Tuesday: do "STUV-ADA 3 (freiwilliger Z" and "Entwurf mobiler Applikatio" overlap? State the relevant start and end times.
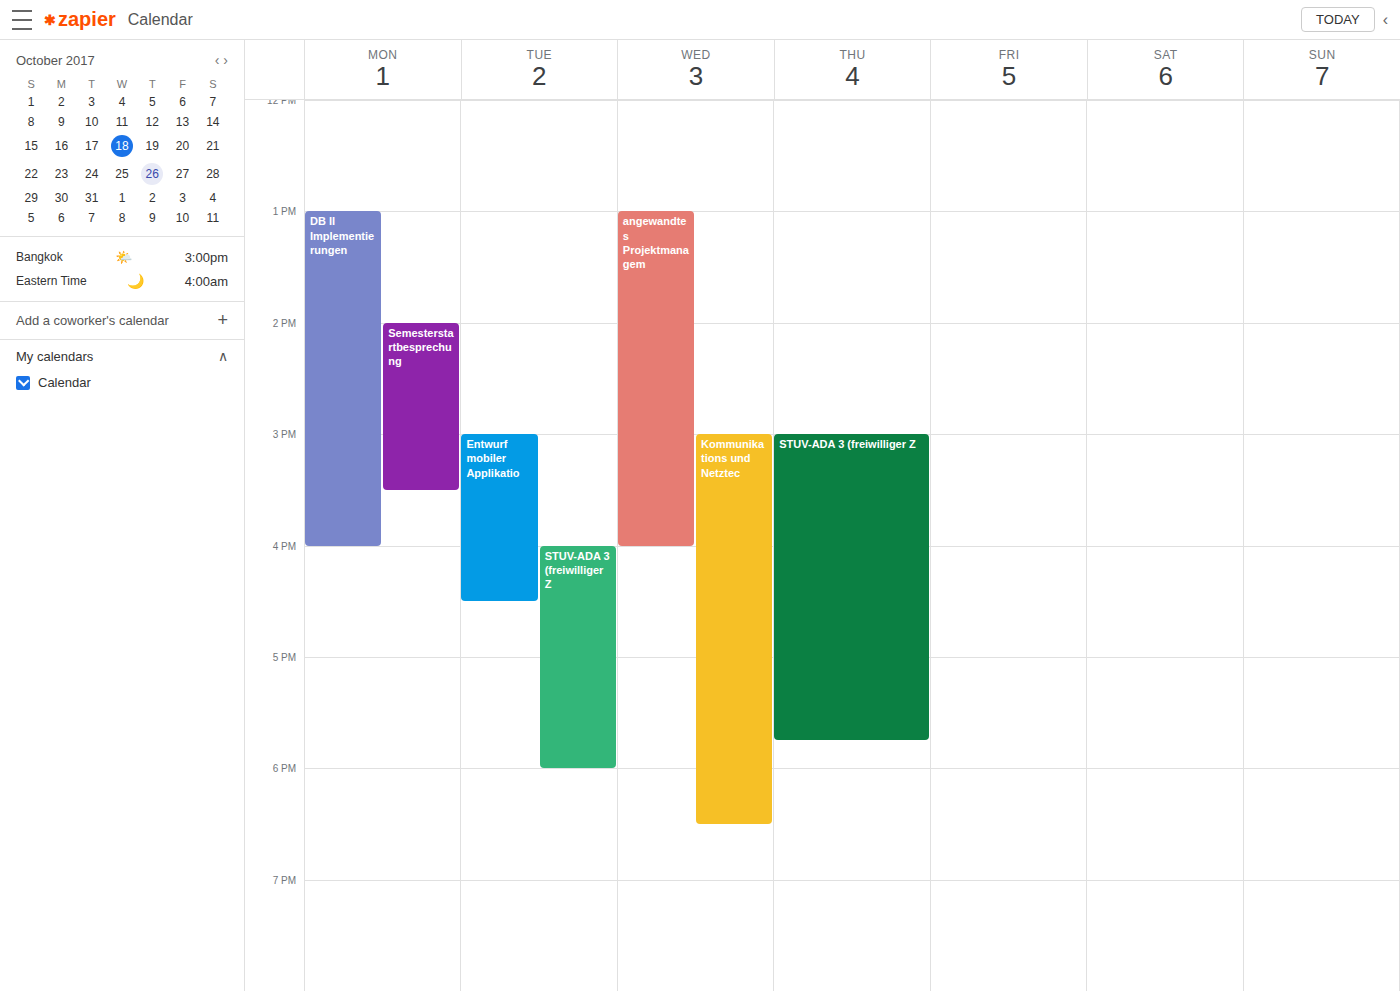
"STUV-ADA 3 (freiwilliger Z" starts at 16:00, before "Entwurf mobiler Applikatio" ends at 16:30 -- they overlap.